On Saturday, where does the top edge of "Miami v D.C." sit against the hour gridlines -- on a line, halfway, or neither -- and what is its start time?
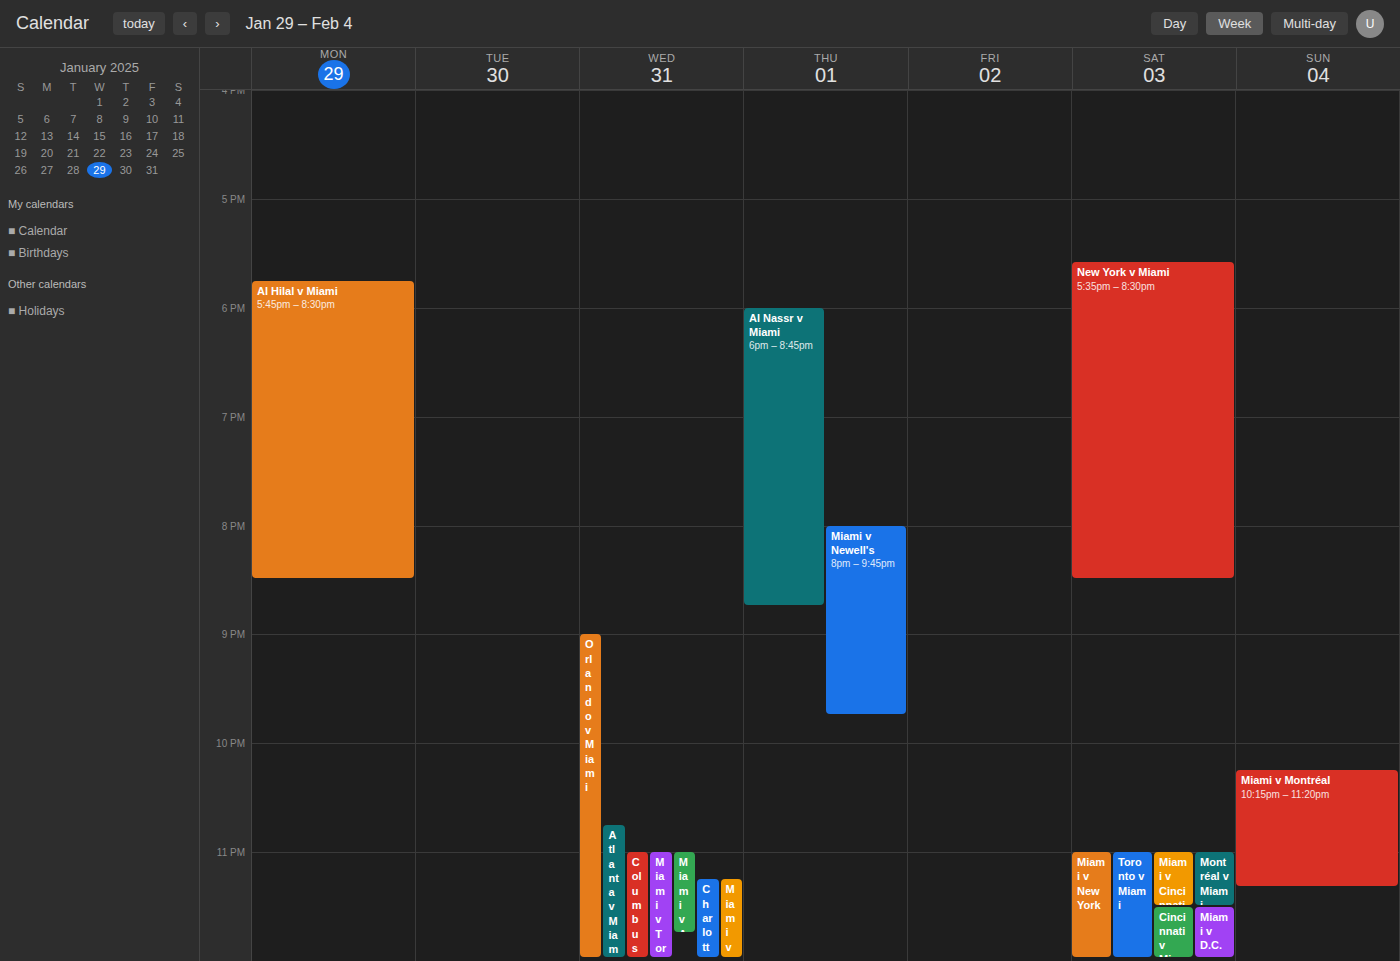
11:30 PM -- halfway between the 11 PM and 12 AM lines.